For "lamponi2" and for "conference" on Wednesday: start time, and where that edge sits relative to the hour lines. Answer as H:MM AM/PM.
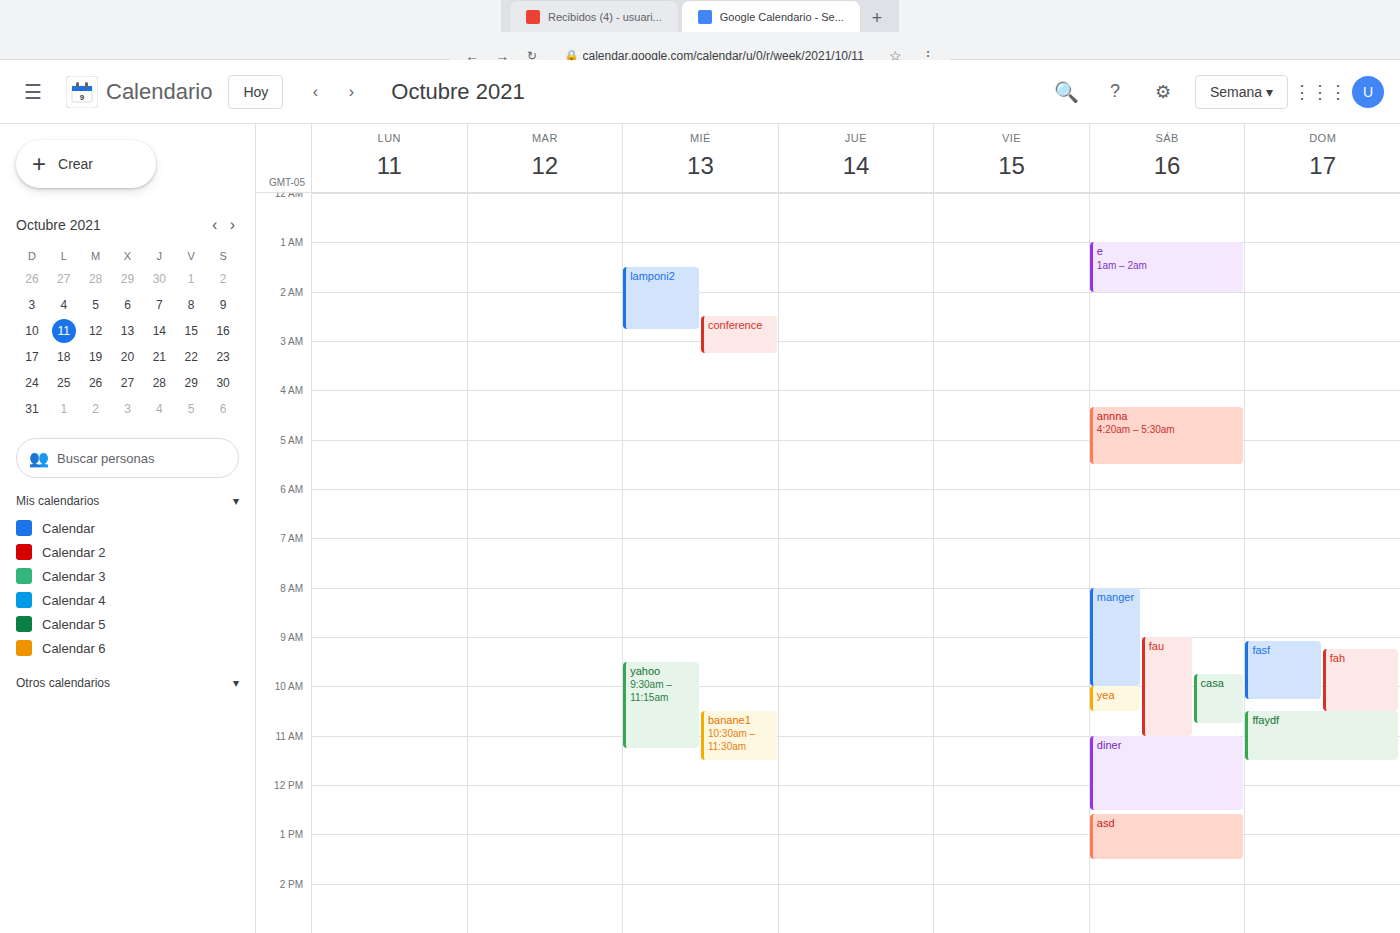
"lamponi2": 1:30 AM, halfway between the 1 AM and 2 AM lines. "conference": 2:30 AM, halfway between the 2 AM and 3 AM lines.